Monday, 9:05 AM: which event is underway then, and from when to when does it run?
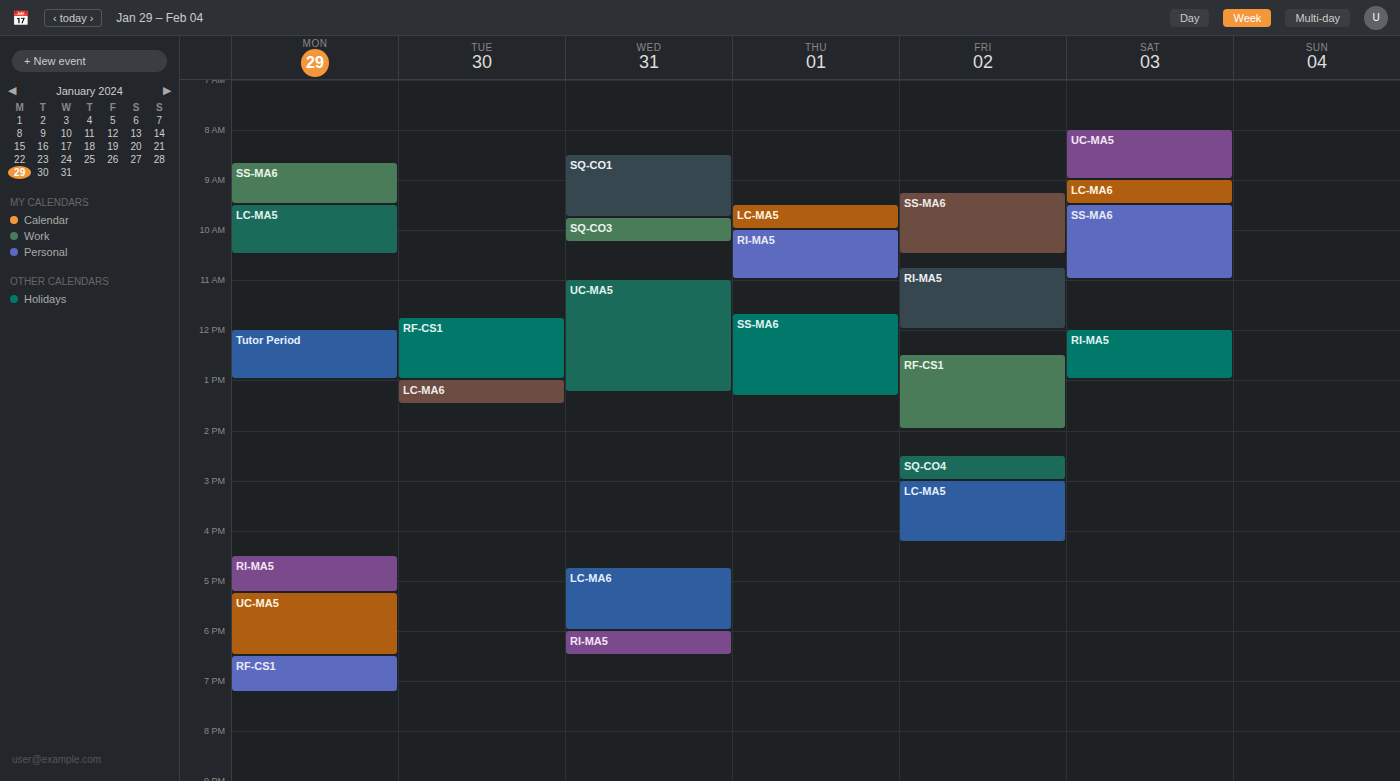
"SS-MA6", 8:40 AM to 9:30 AM